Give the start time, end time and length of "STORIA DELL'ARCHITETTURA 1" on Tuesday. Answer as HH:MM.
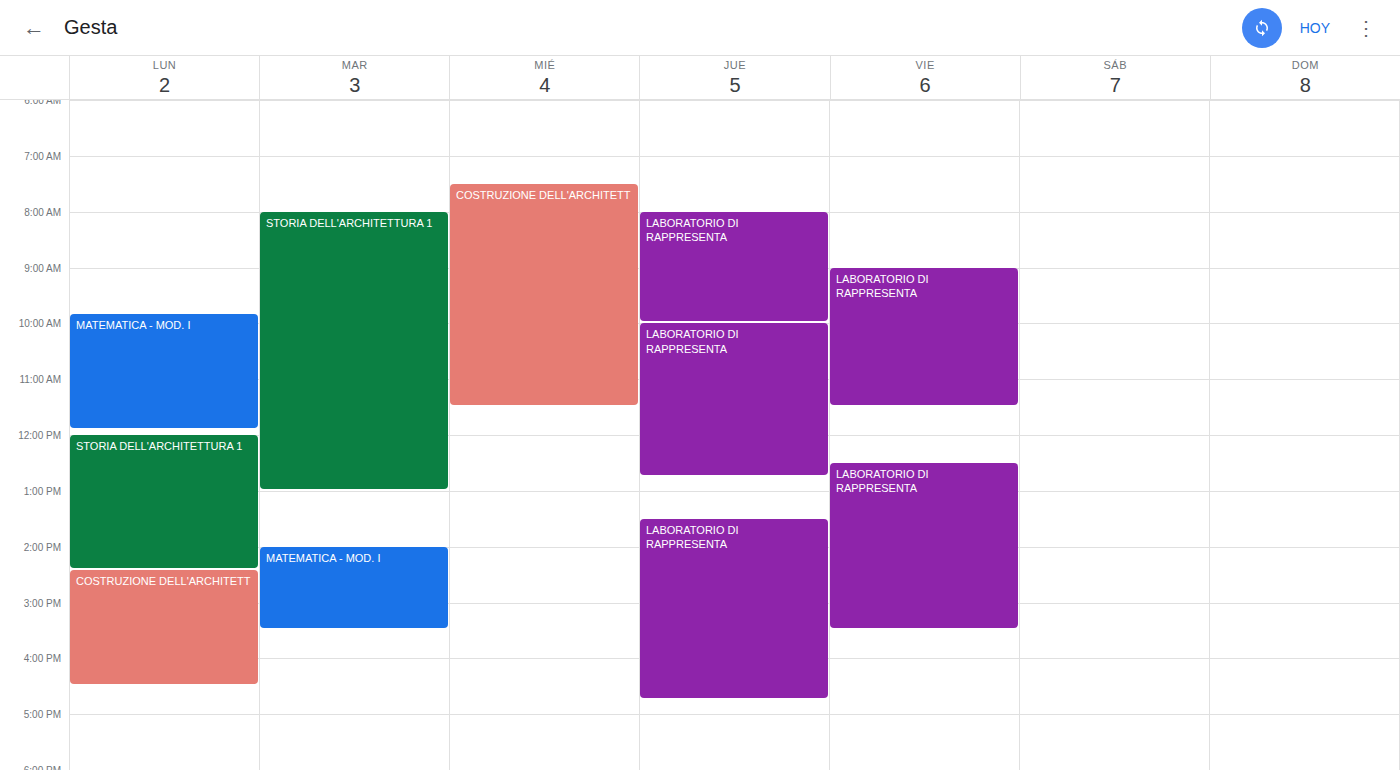
08:00 to 13:00, 5 hours